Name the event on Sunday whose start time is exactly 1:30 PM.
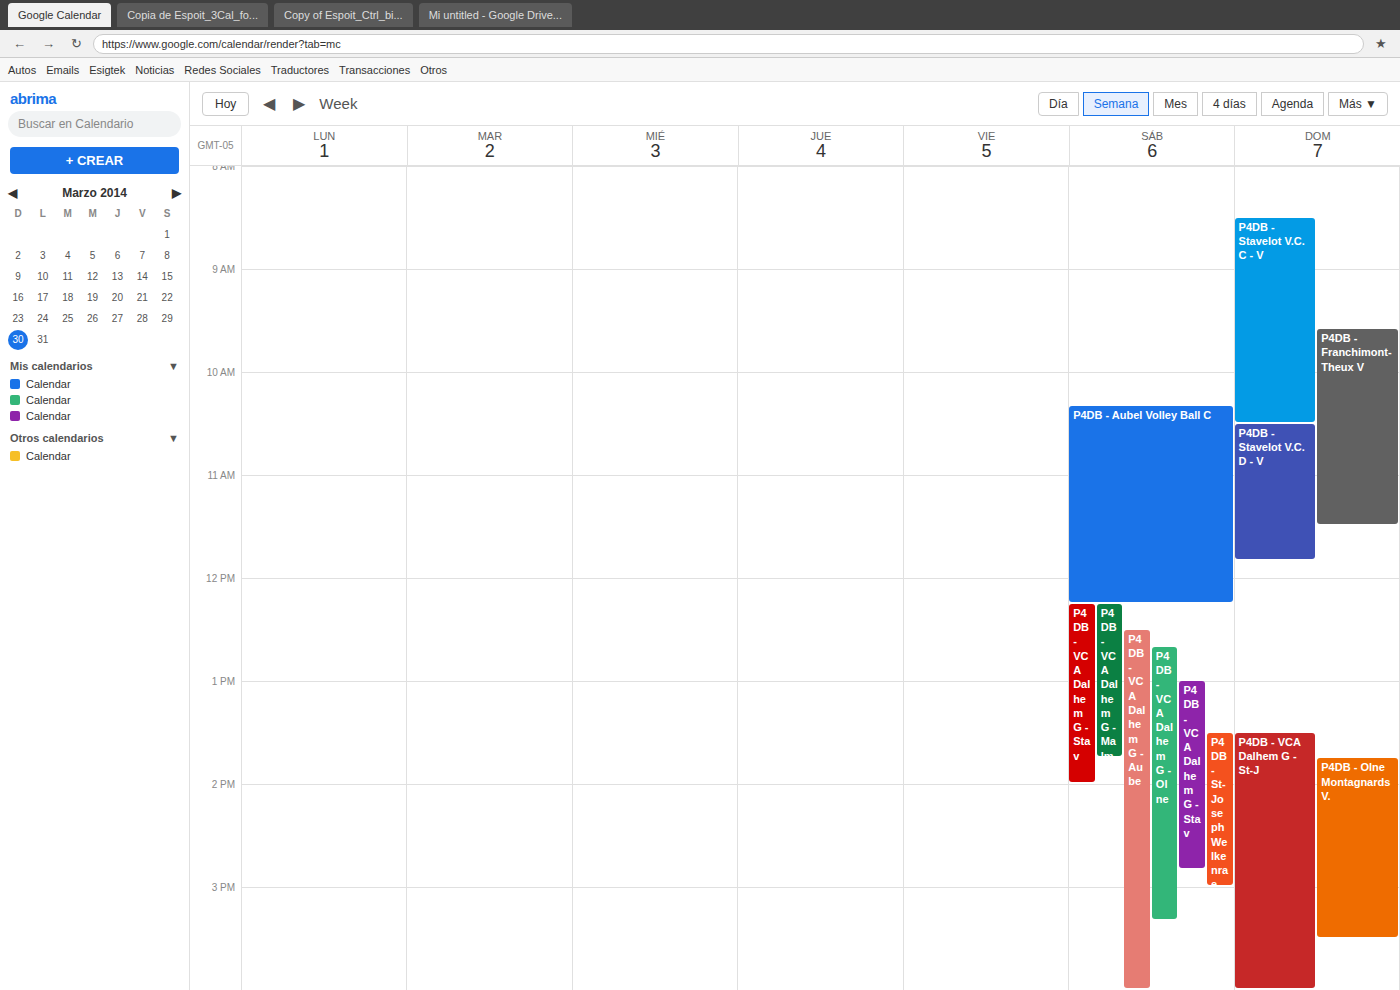
"P4DB - VCA Dalhem G - St-J"